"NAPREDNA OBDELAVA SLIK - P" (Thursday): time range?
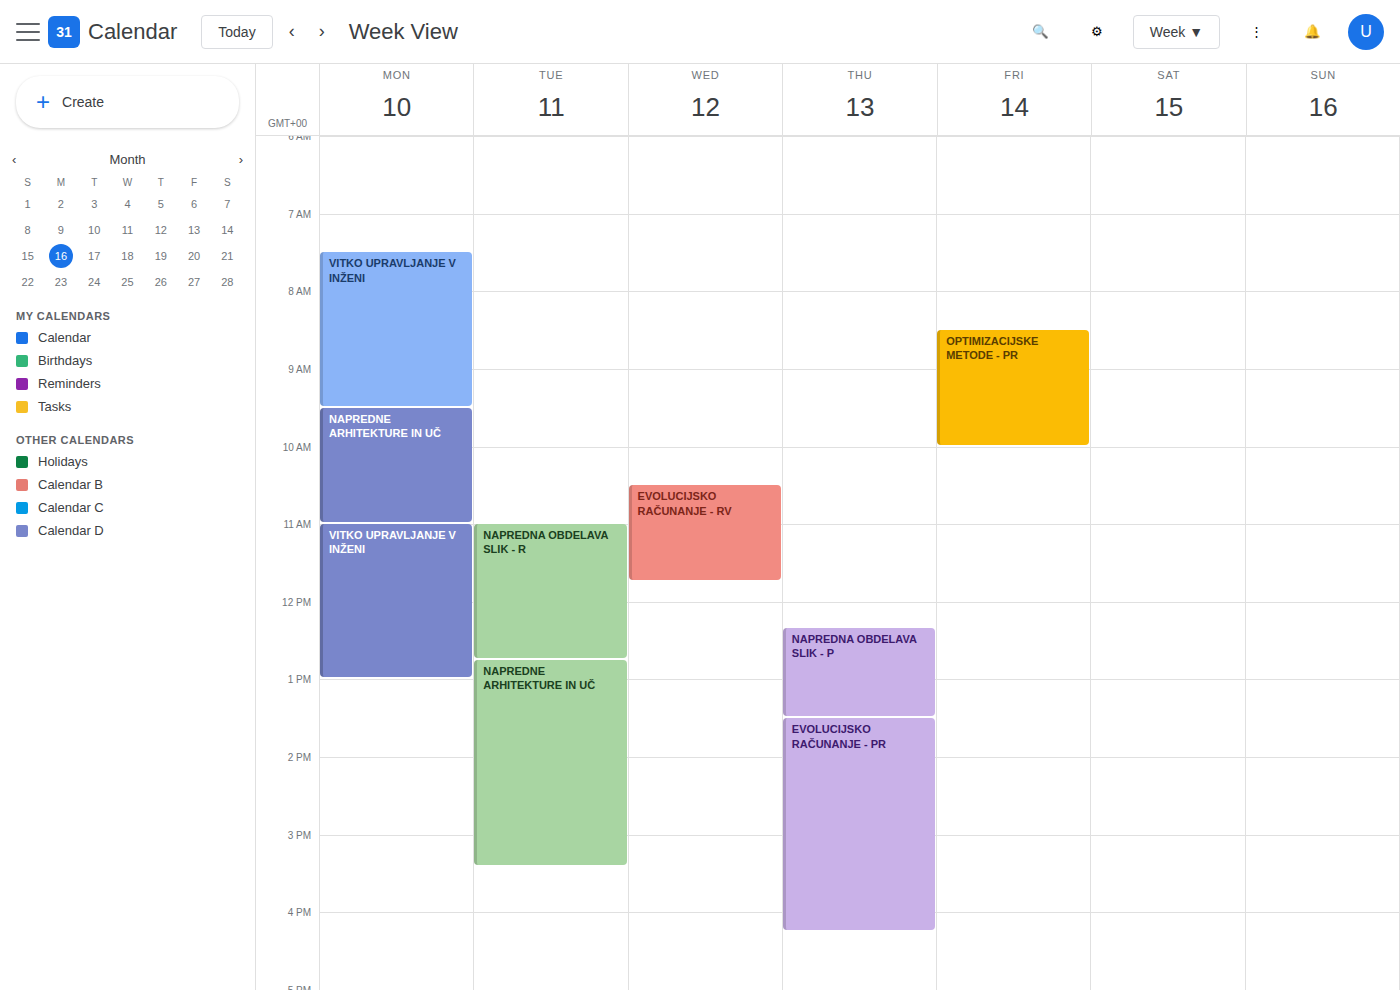
12:20 PM to 1:30 PM